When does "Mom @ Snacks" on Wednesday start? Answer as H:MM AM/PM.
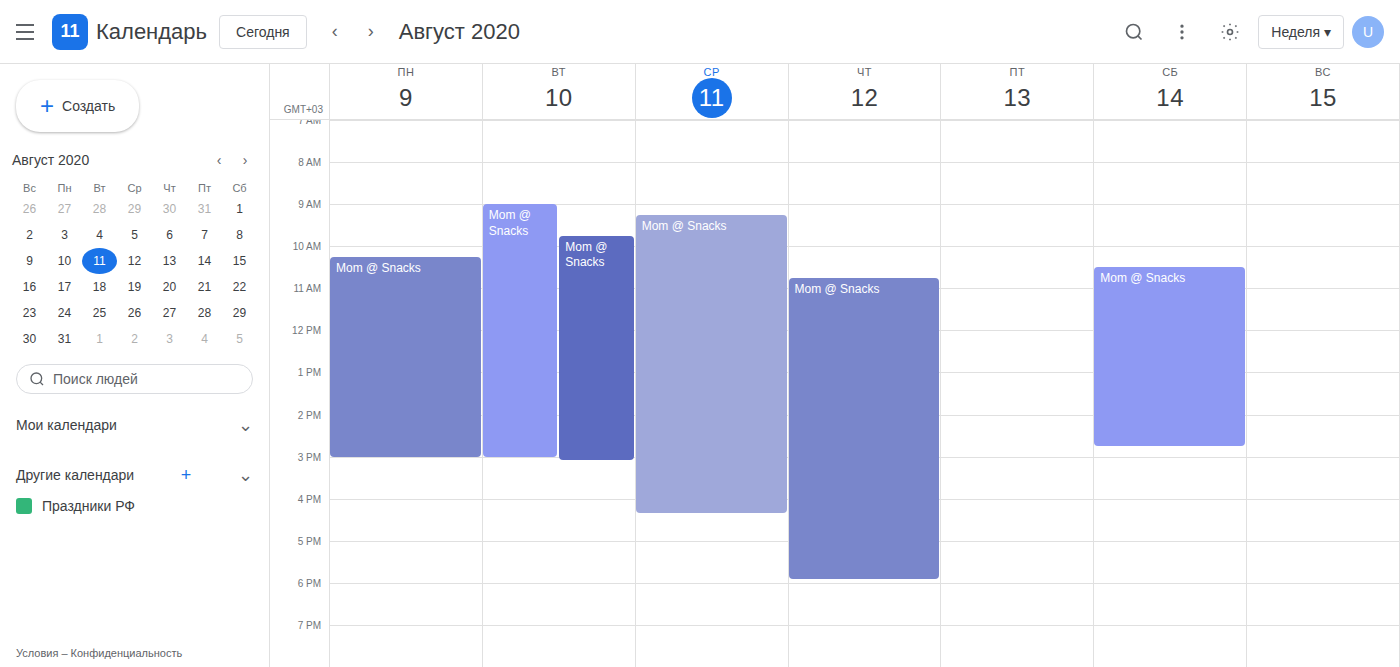
9:15 AM